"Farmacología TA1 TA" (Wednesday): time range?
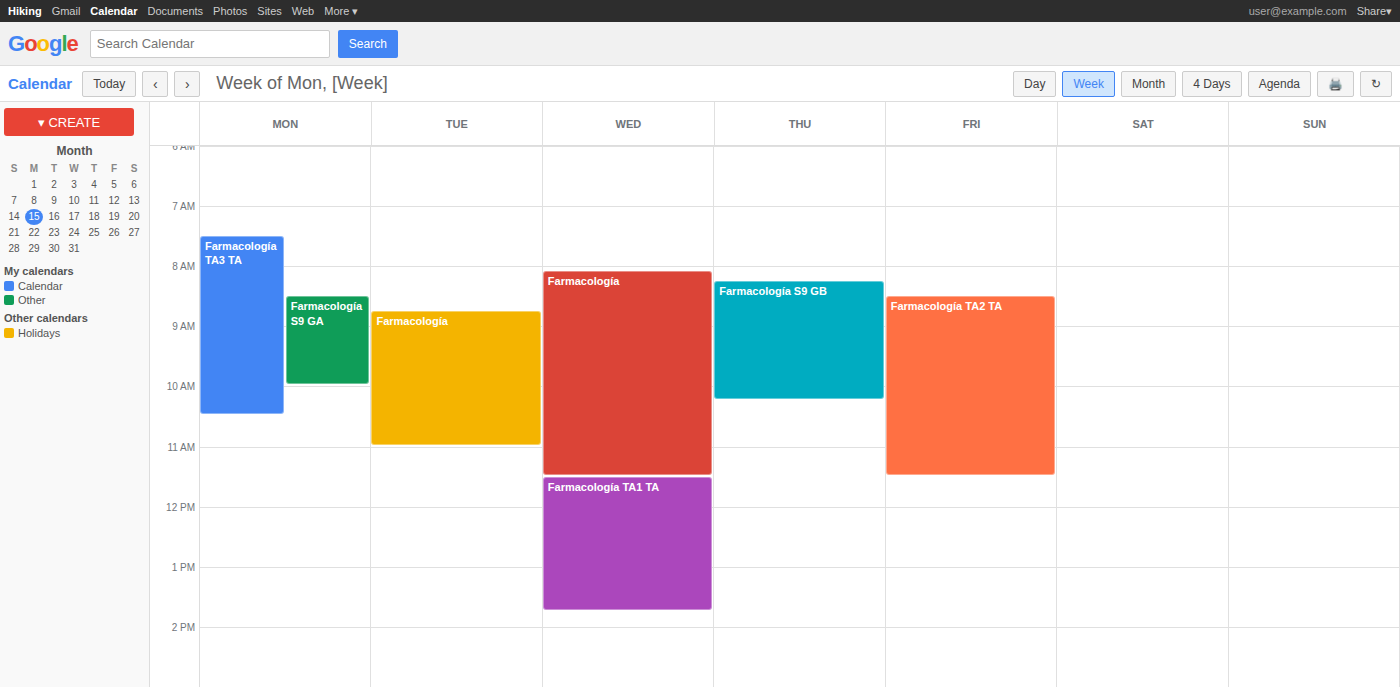
11:30 AM to 1:45 PM